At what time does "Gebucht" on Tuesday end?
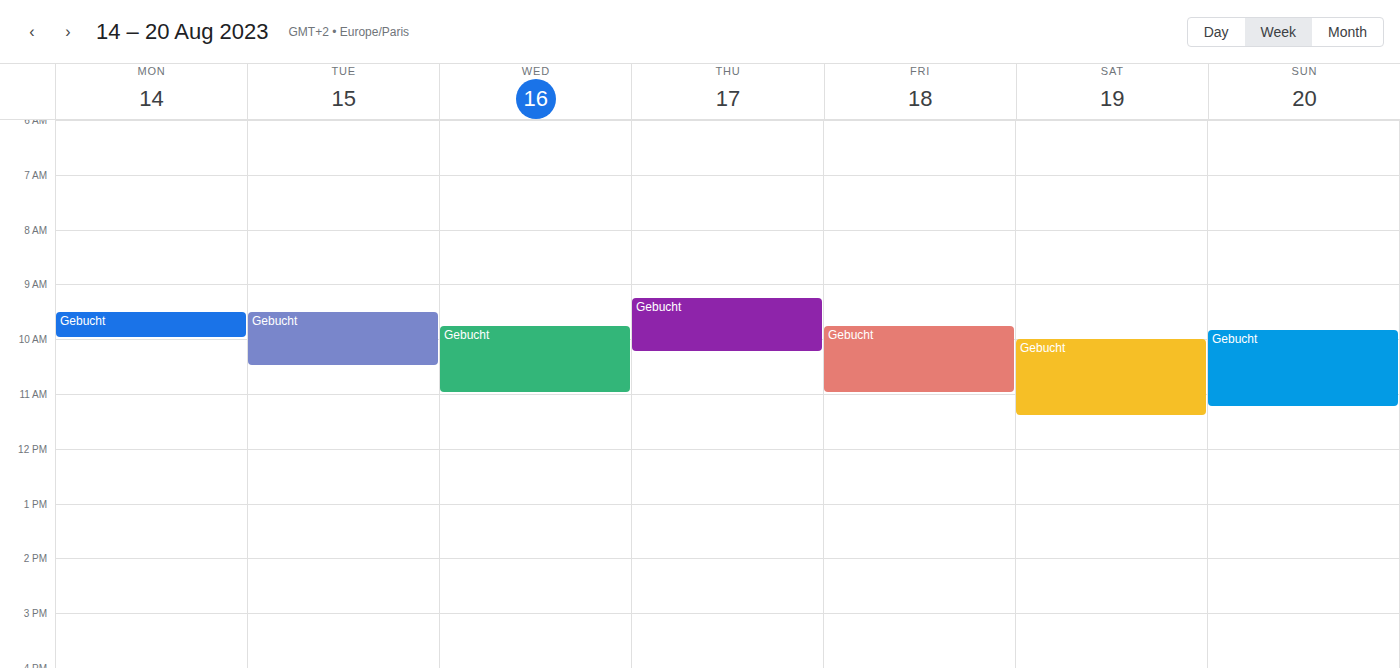
10:30 AM